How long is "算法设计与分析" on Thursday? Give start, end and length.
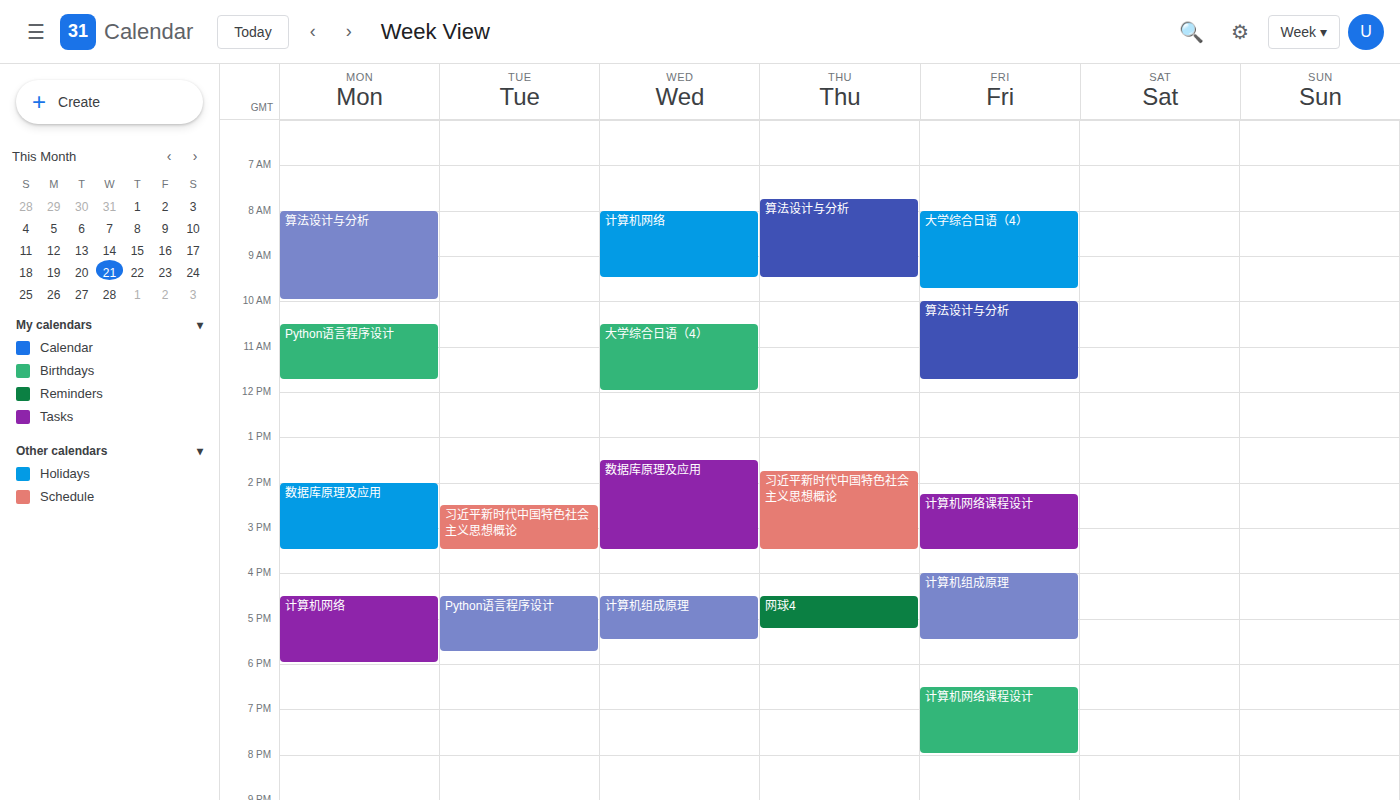
7:45 AM to 9:30 AM, 1 hour 45 minutes